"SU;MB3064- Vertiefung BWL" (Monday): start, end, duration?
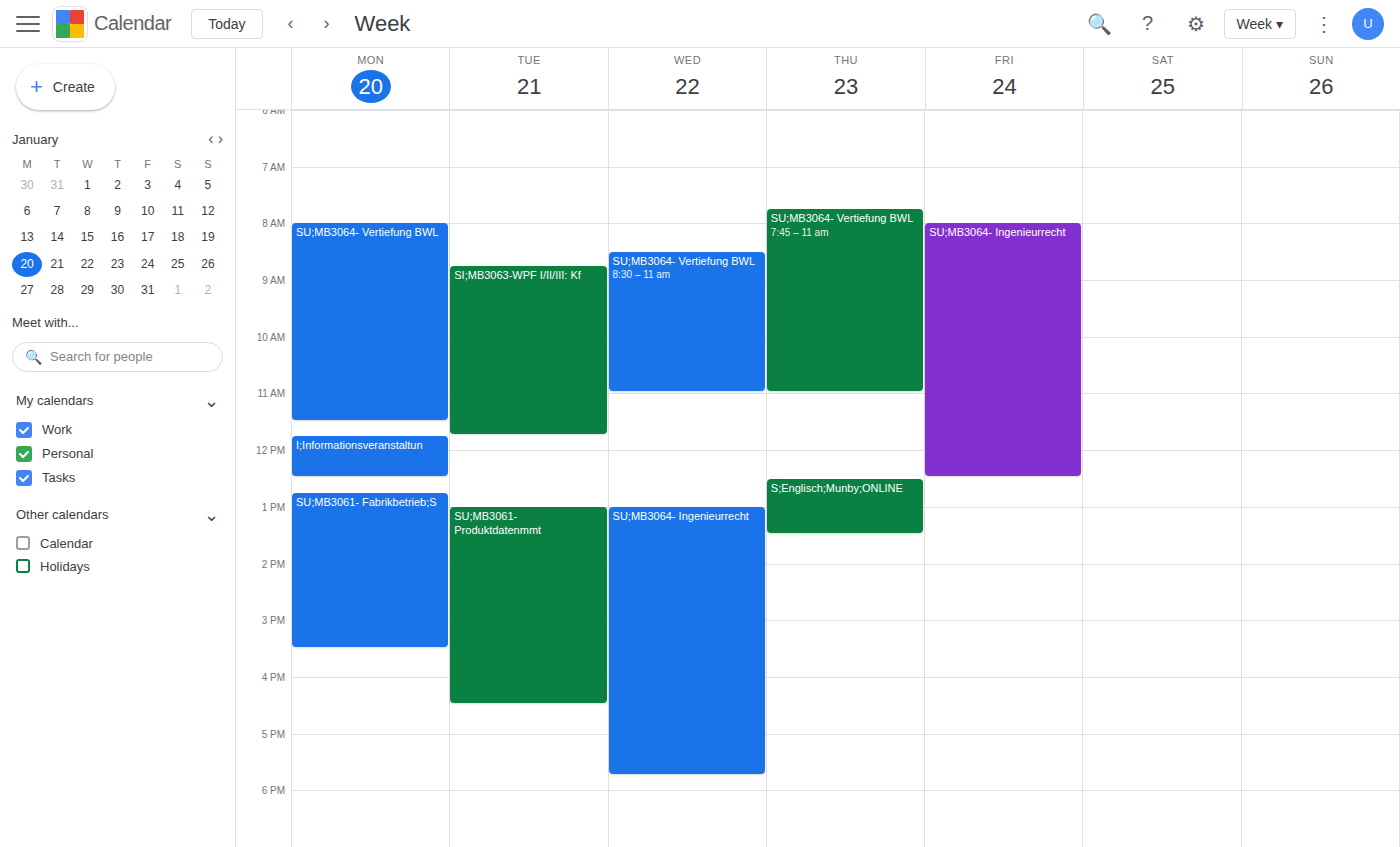
8:00 AM to 11:30 AM, 3 hours 30 minutes